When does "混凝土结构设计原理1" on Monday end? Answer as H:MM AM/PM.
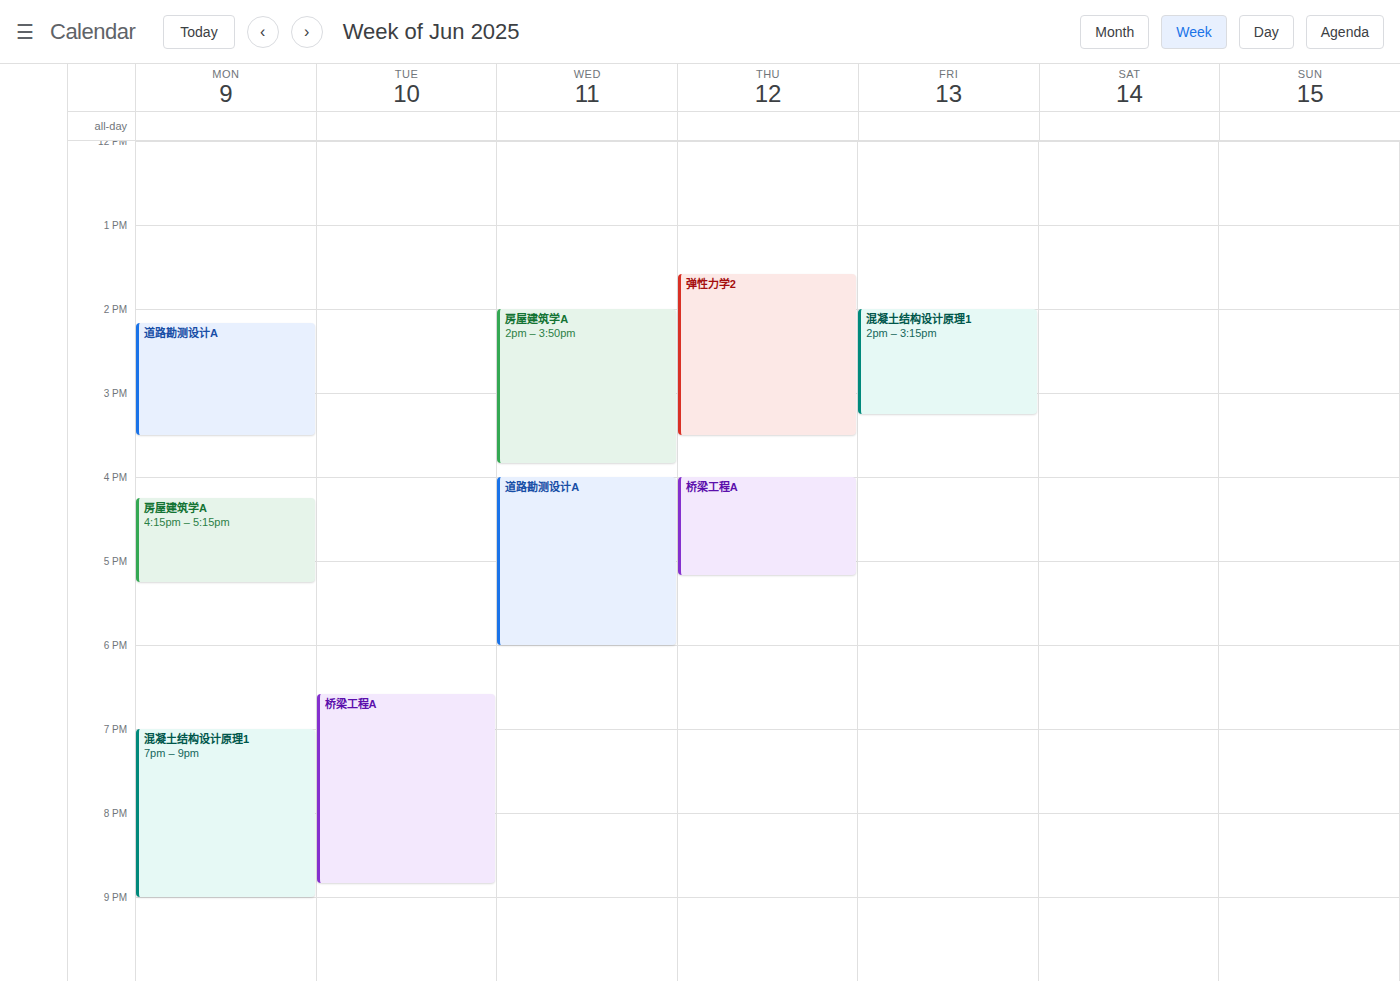
9:00 PM